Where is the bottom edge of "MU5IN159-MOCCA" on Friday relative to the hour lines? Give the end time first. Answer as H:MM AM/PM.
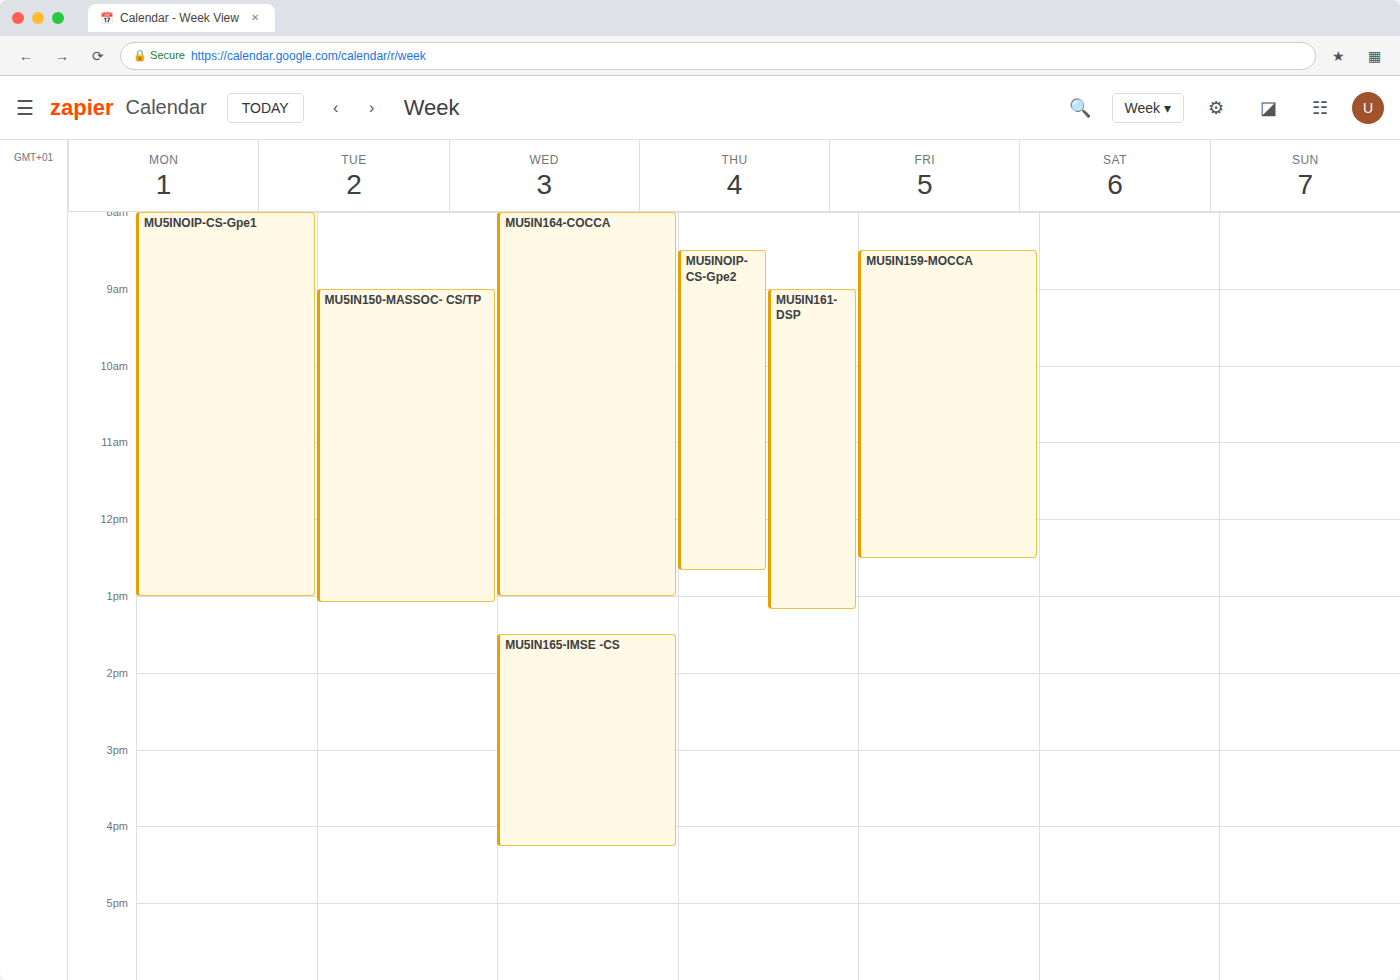
12:30 PM -- halfway between the 12 PM and 1 PM lines.